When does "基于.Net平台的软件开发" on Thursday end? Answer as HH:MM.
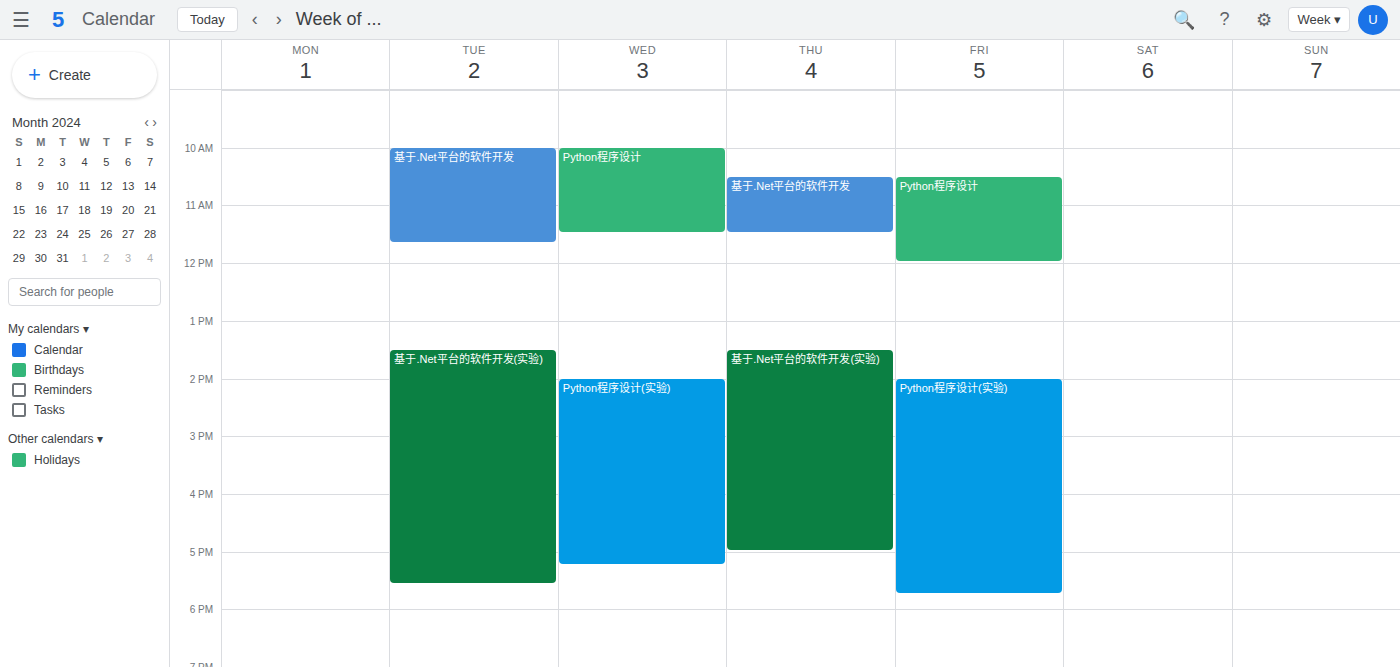
11:30